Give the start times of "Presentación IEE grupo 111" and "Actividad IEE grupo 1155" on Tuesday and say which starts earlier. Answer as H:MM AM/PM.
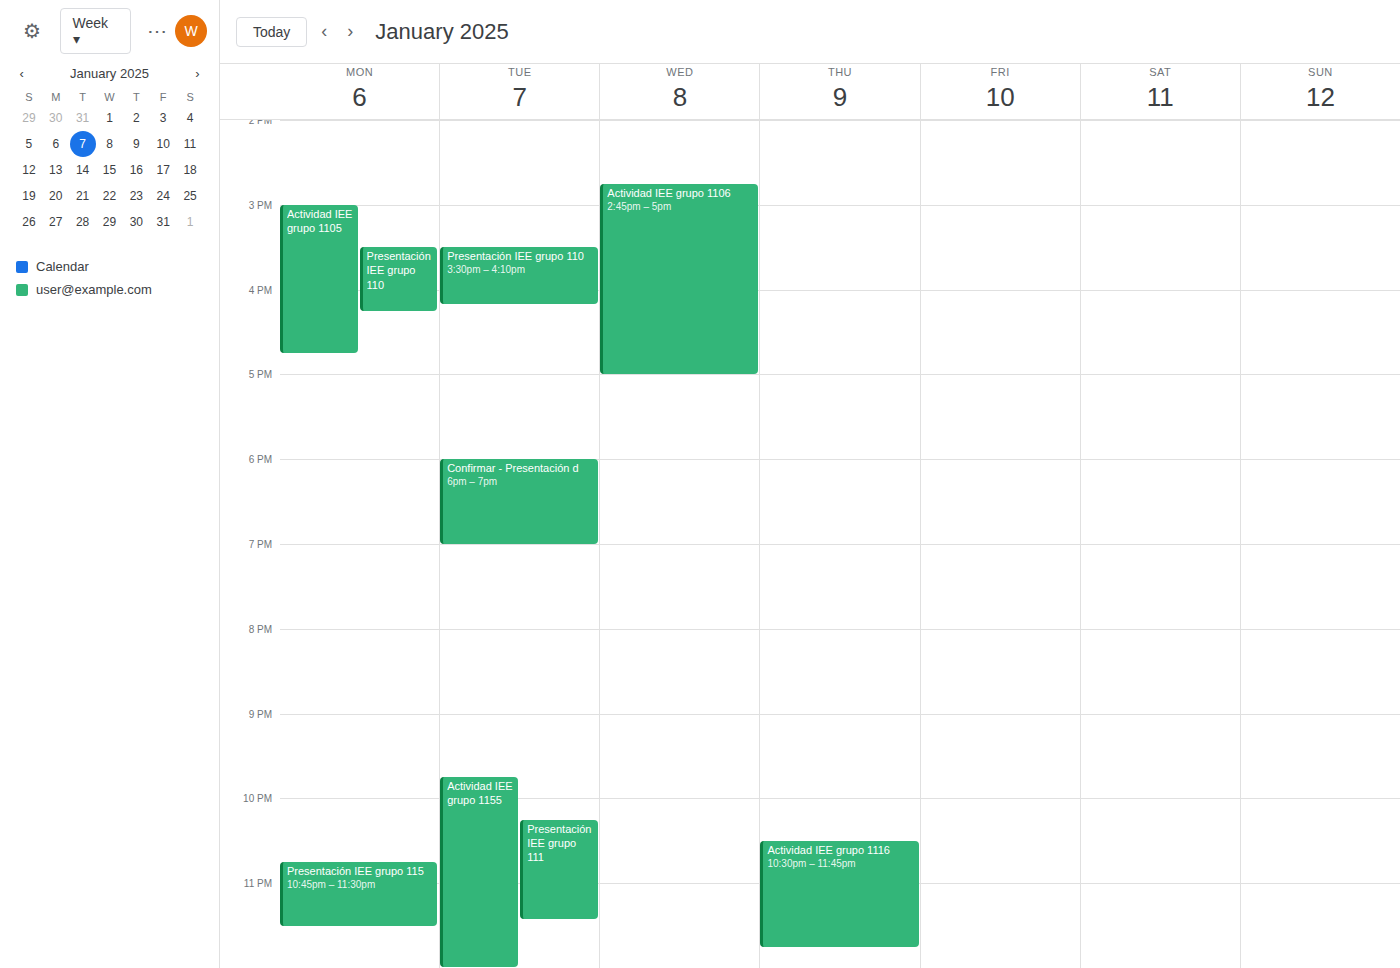
"Actividad IEE grupo 1155" 9:45 PM; "Presentación IEE grupo 111" 10:15 PM.